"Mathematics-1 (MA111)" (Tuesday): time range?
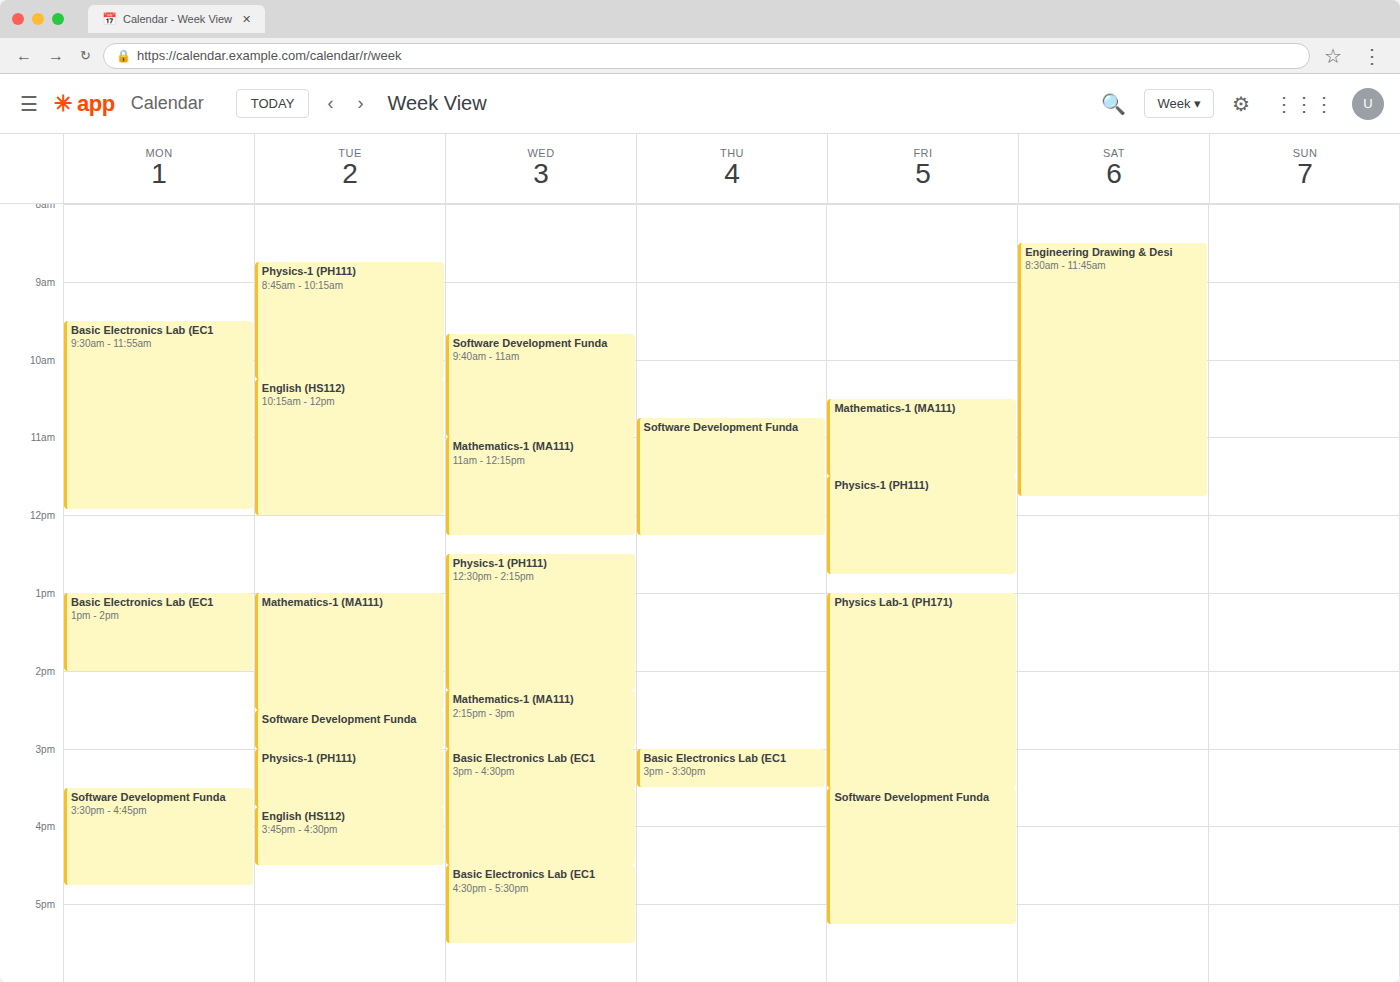
1:00 PM to 2:30 PM